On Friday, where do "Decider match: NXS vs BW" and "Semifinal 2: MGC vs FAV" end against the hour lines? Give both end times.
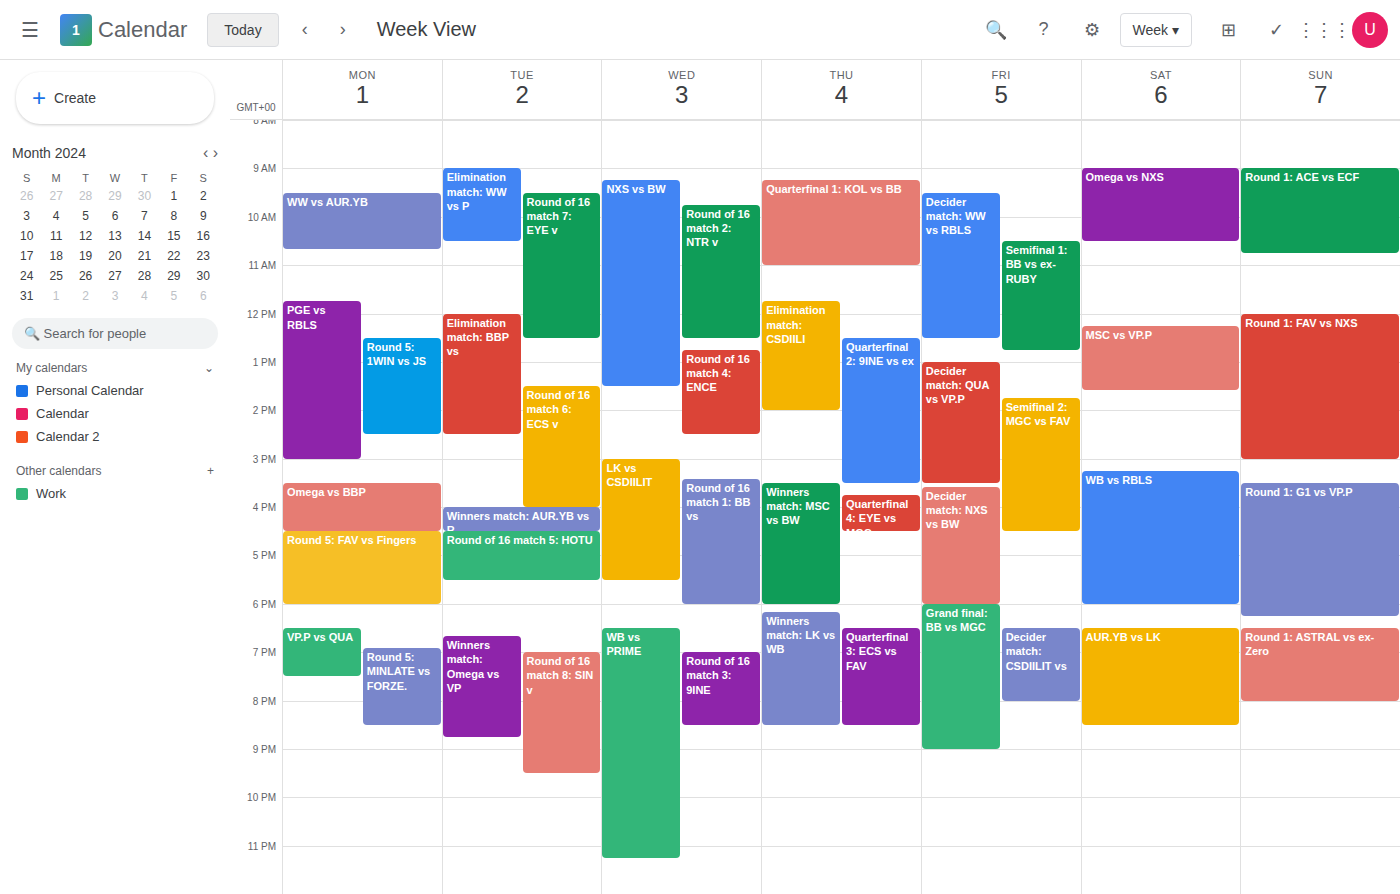
"Decider match: NXS vs BW": 18:00, exactly on the 18:00 line. "Semifinal 2: MGC vs FAV": 16:30, halfway between the 16:00 and 17:00 lines.